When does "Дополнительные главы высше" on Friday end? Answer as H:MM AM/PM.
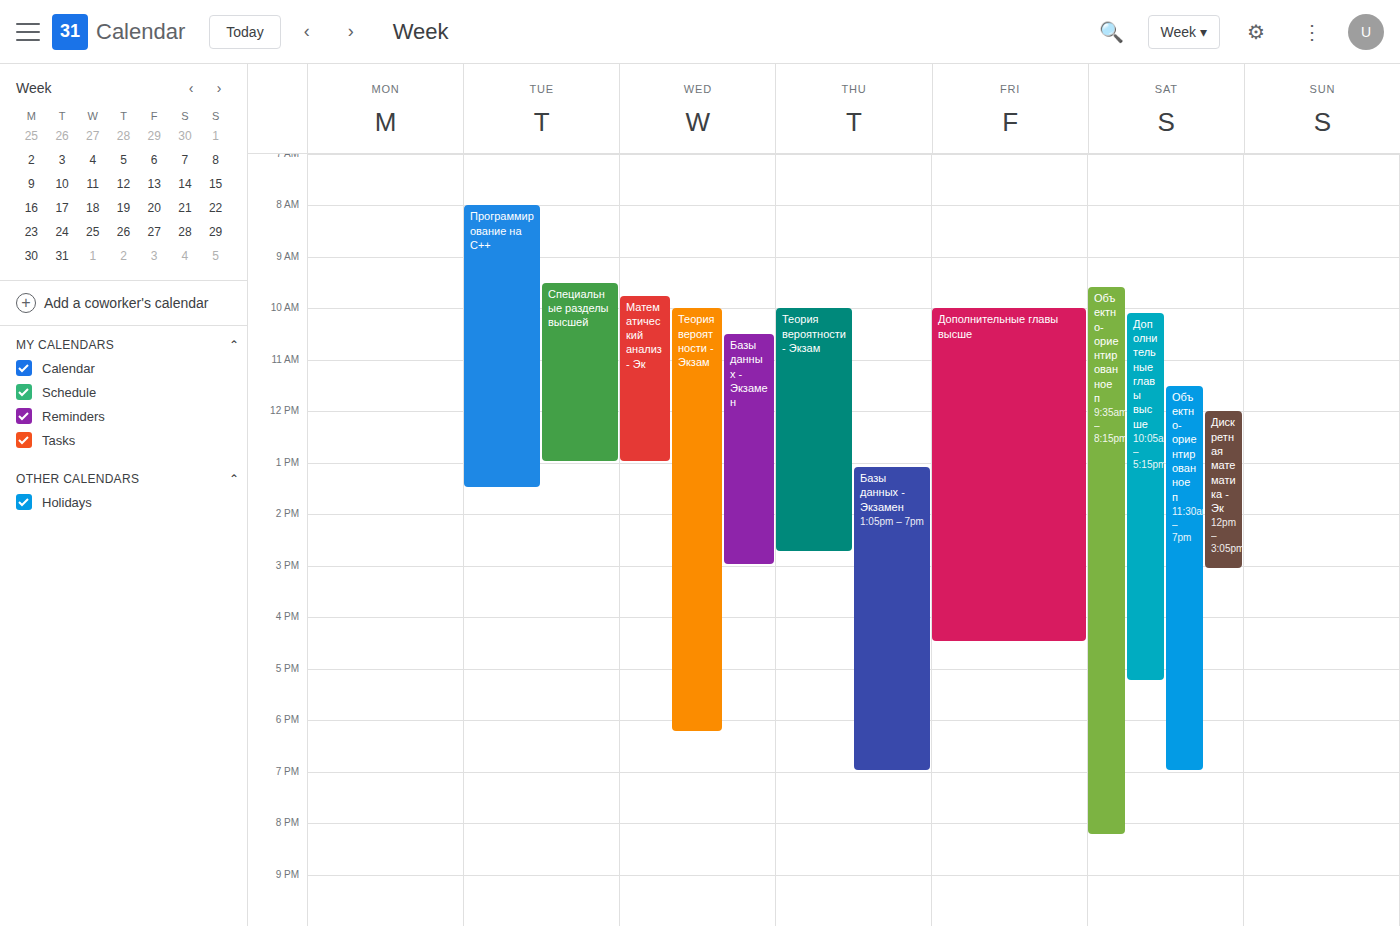
4:30 PM